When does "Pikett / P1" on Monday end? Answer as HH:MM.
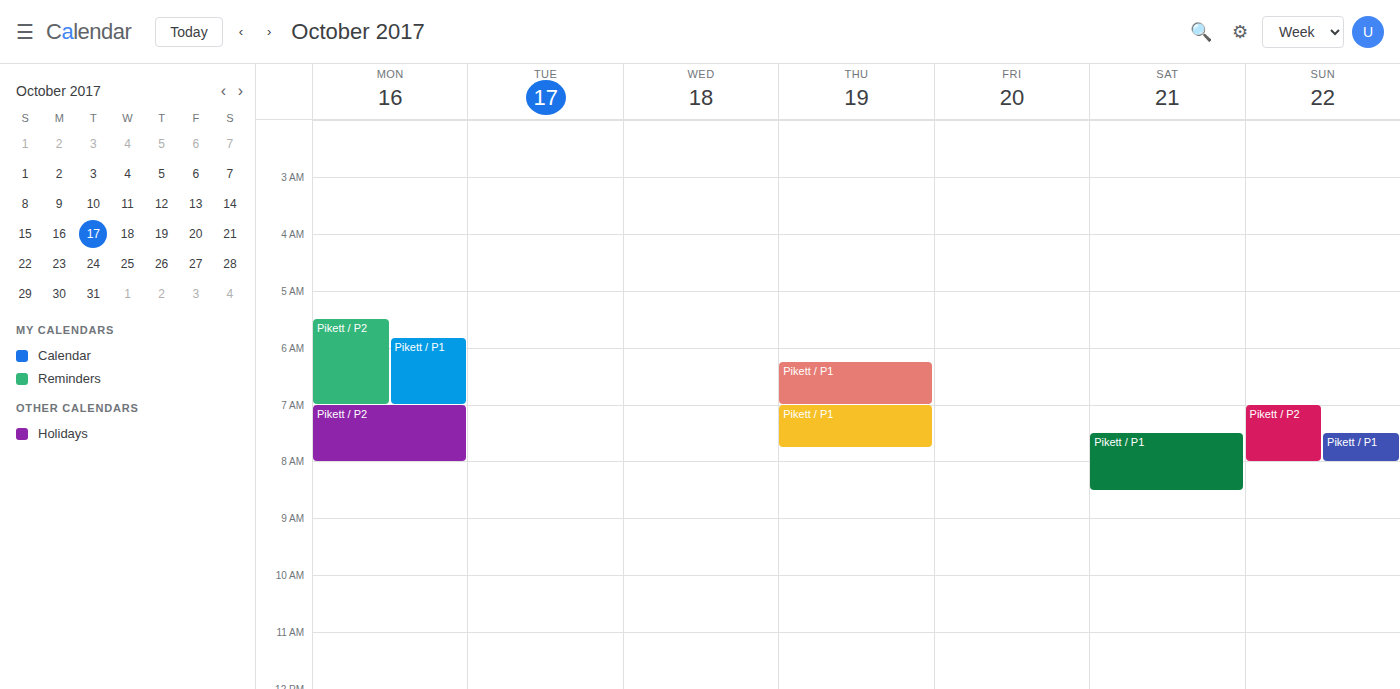
07:00